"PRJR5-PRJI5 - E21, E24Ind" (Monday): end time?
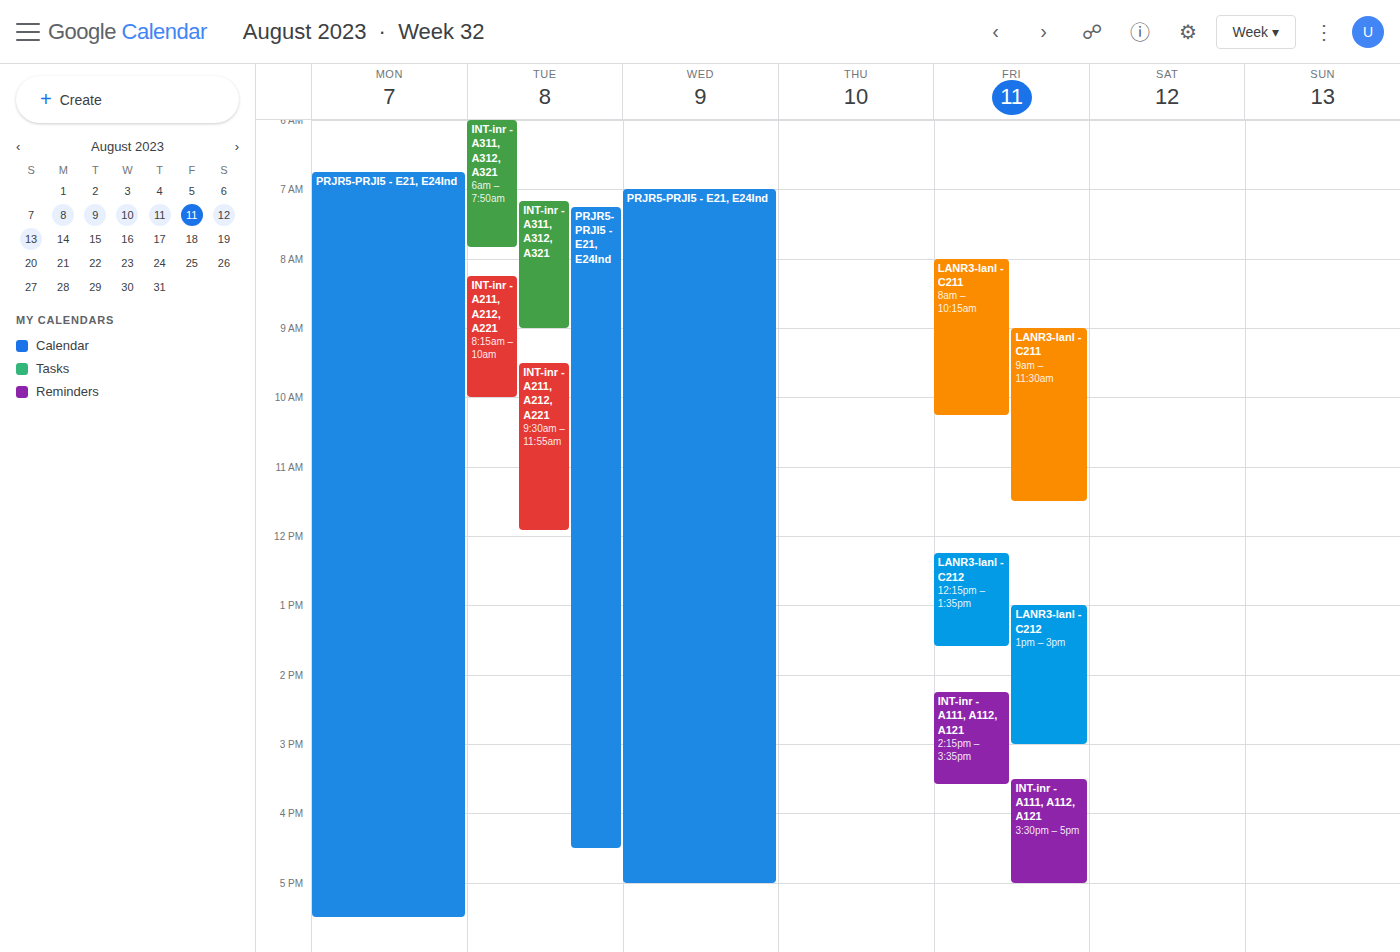
5:30 PM